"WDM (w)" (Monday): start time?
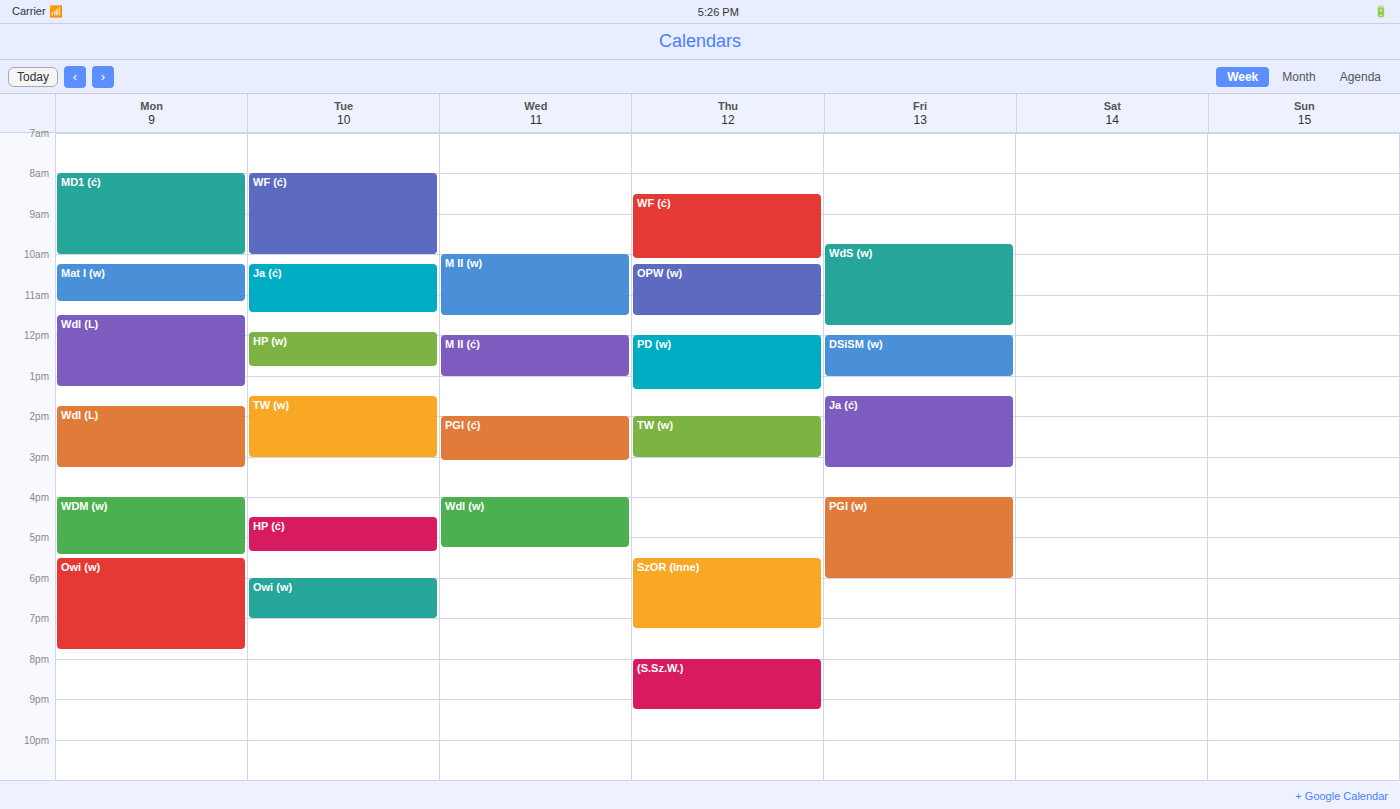
4:00 PM